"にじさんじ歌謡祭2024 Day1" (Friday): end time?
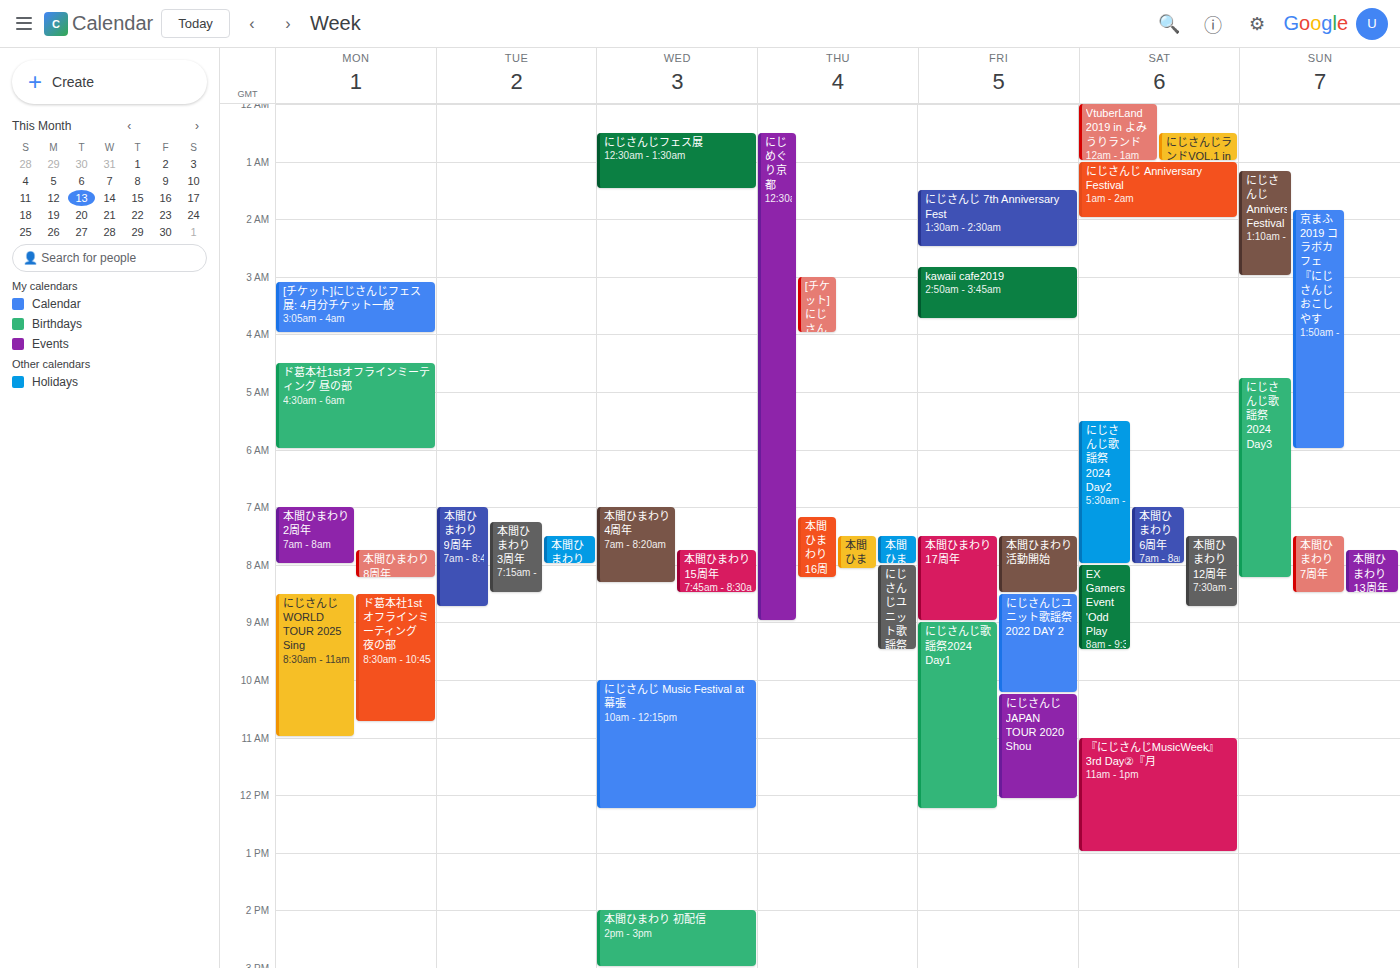
12:15